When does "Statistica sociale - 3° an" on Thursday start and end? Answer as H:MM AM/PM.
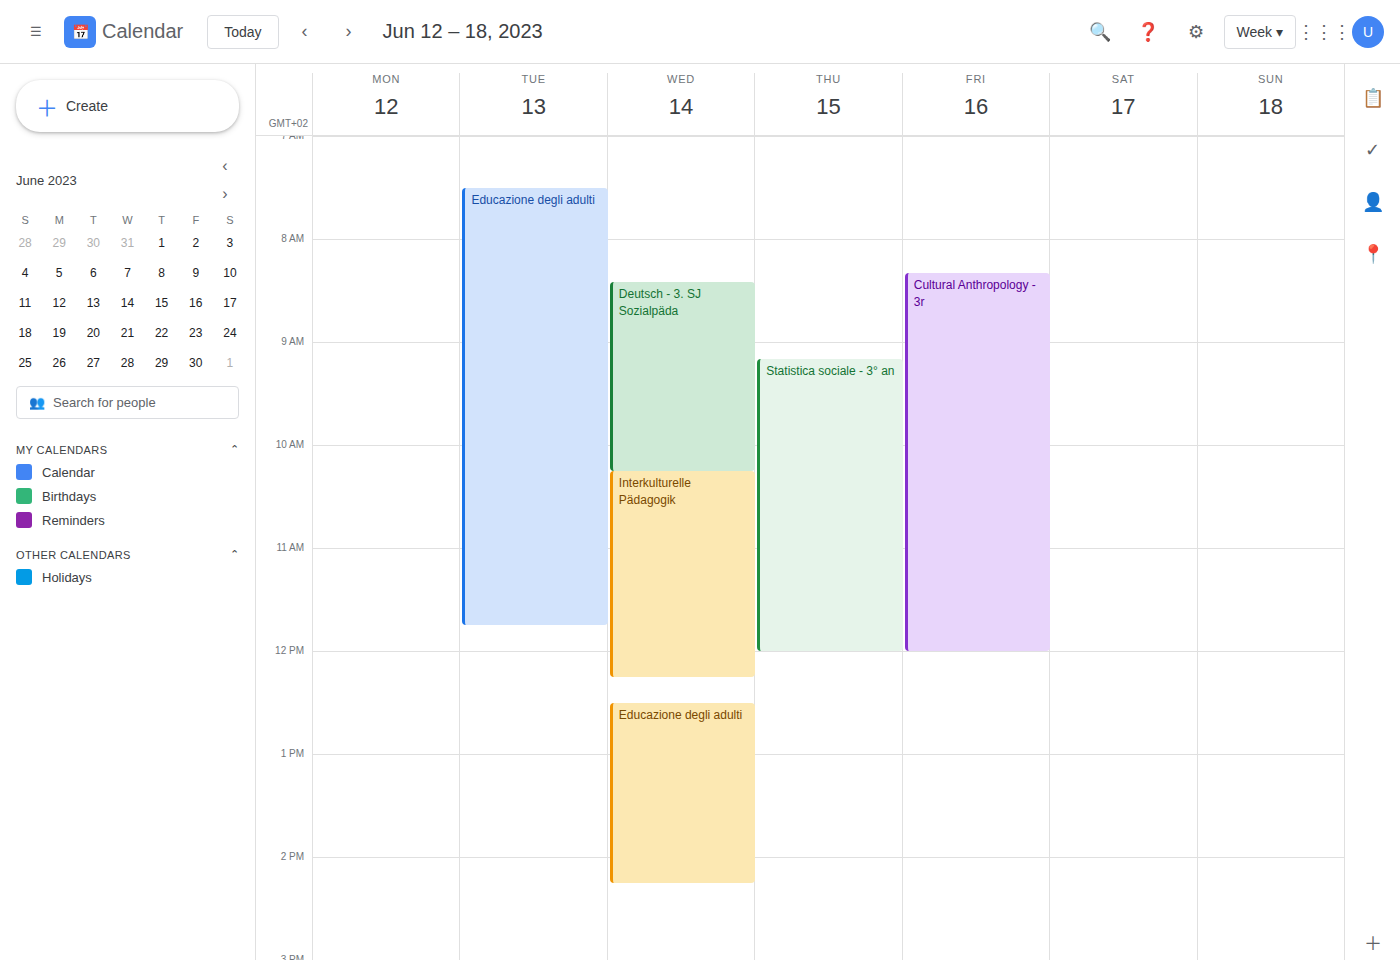
9:10 AM to 12:00 PM